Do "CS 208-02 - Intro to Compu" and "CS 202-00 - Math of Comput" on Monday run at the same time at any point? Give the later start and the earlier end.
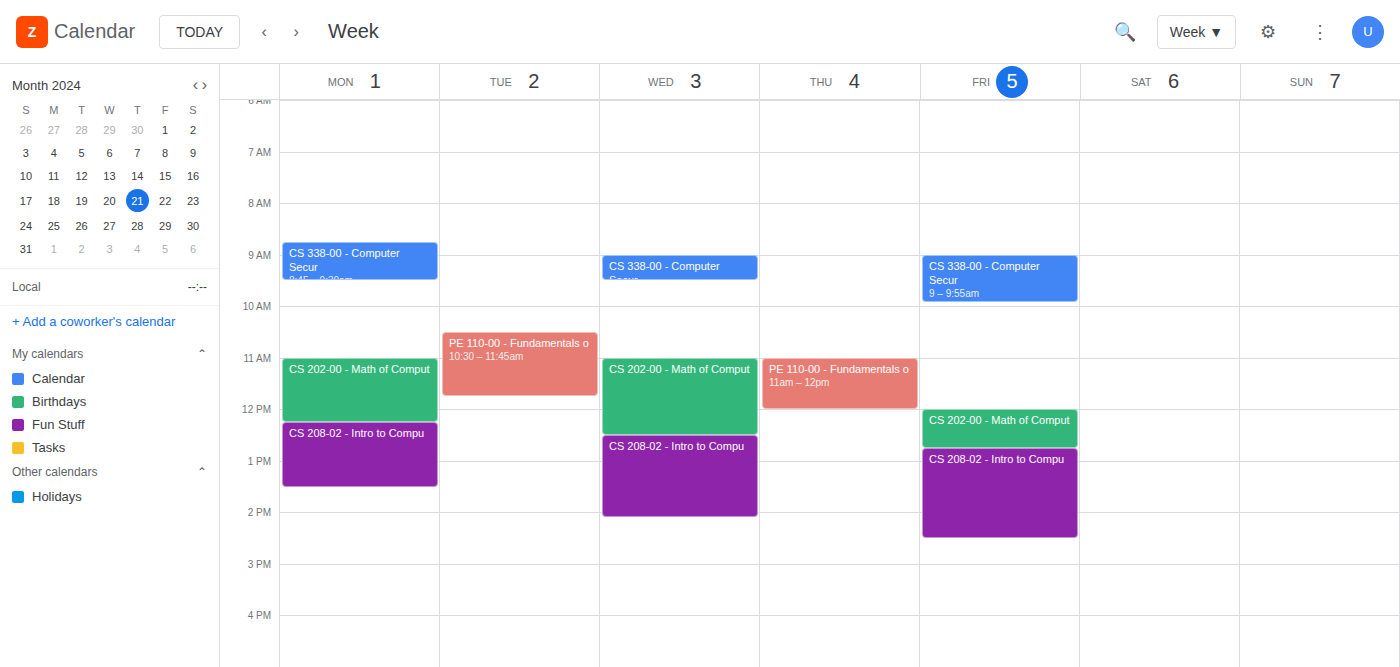
"CS 202-00 - Math of Comput" ends at 12:15 PM, exactly when "CS 208-02 - Intro to Compu" starts -- they touch but do not overlap.